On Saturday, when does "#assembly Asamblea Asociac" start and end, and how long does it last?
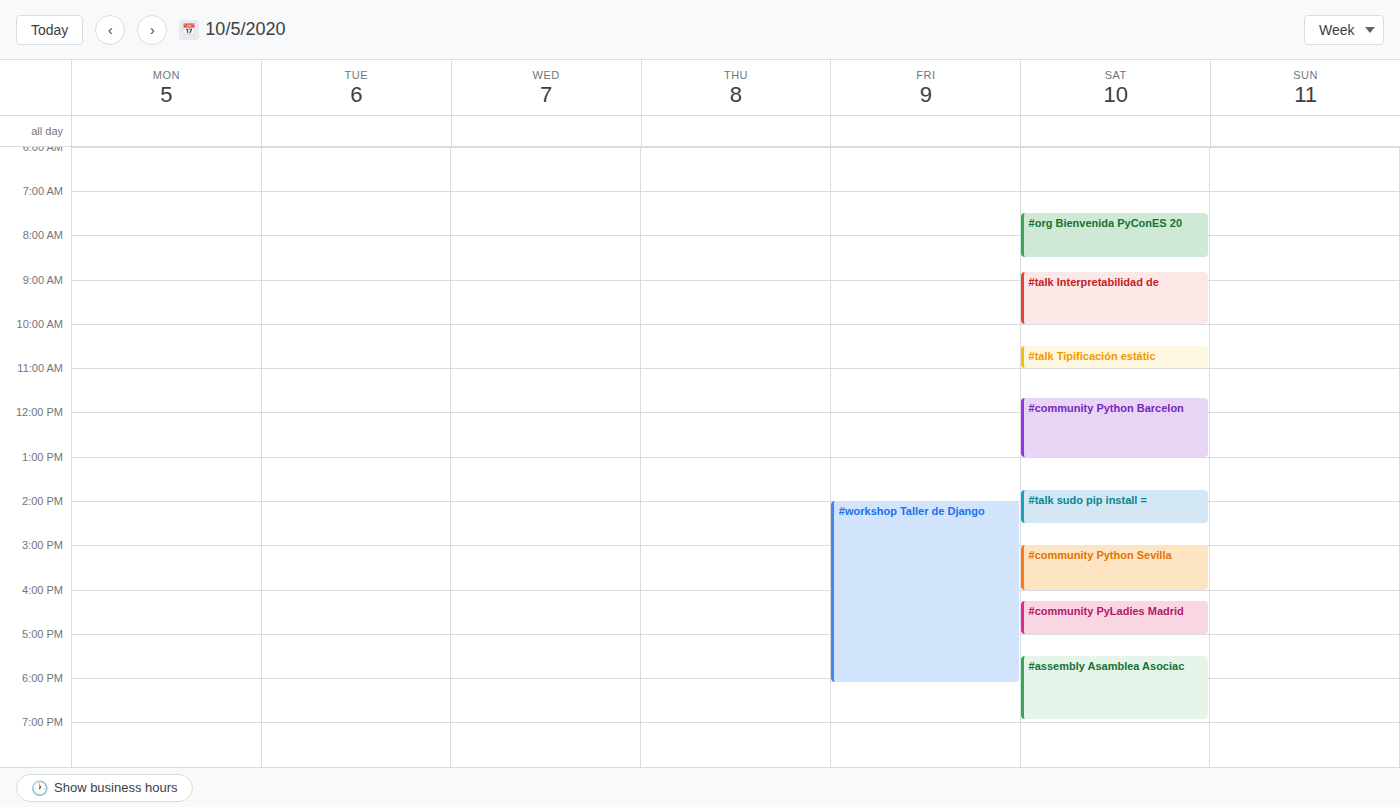
5:30 PM to 6:55 PM, 1 hour 25 minutes